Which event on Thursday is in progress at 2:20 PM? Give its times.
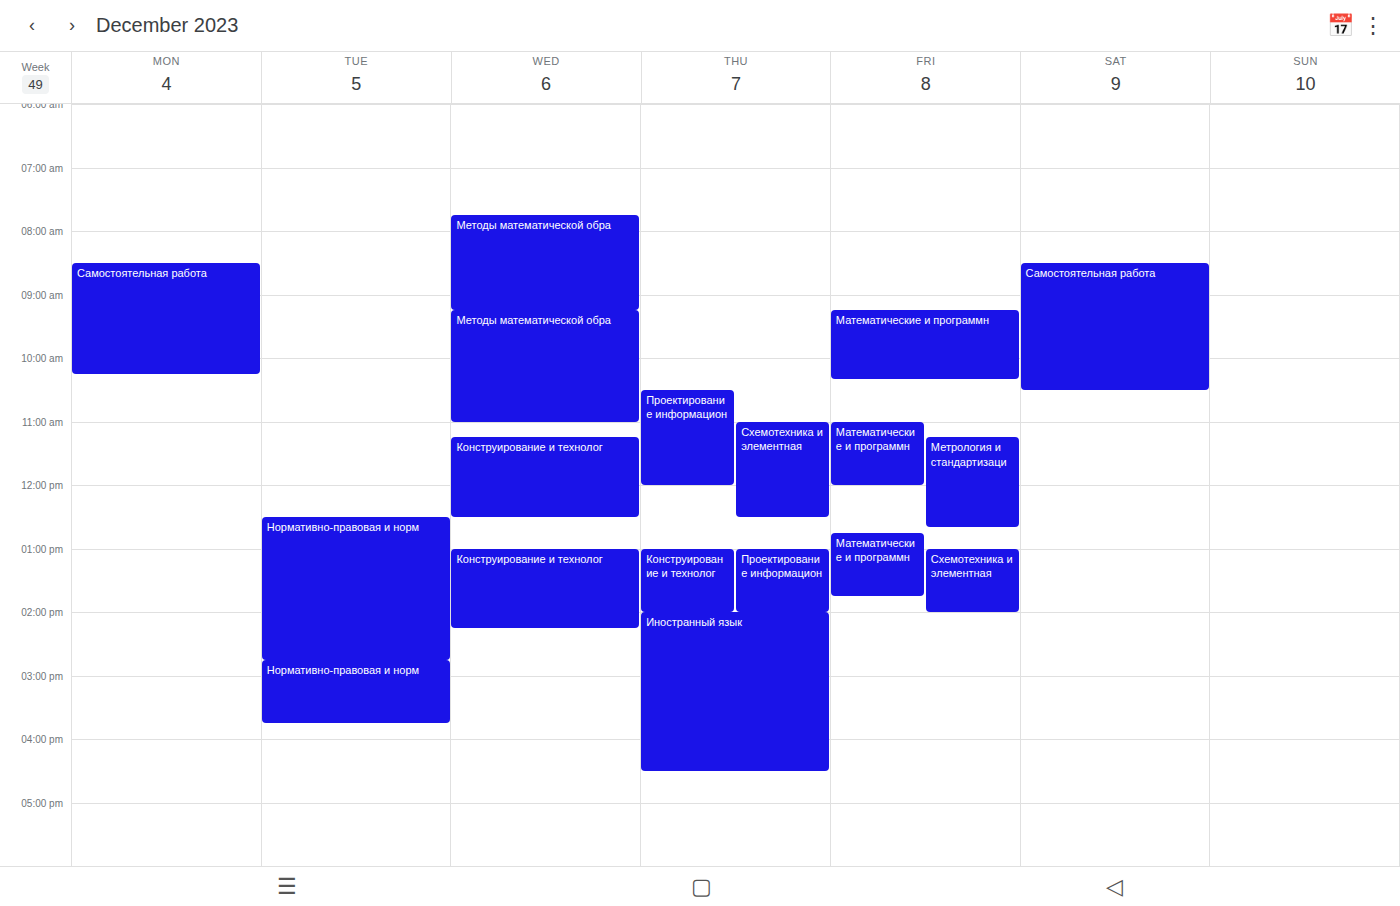
"Иностранный язык", 2:00 PM to 4:30 PM